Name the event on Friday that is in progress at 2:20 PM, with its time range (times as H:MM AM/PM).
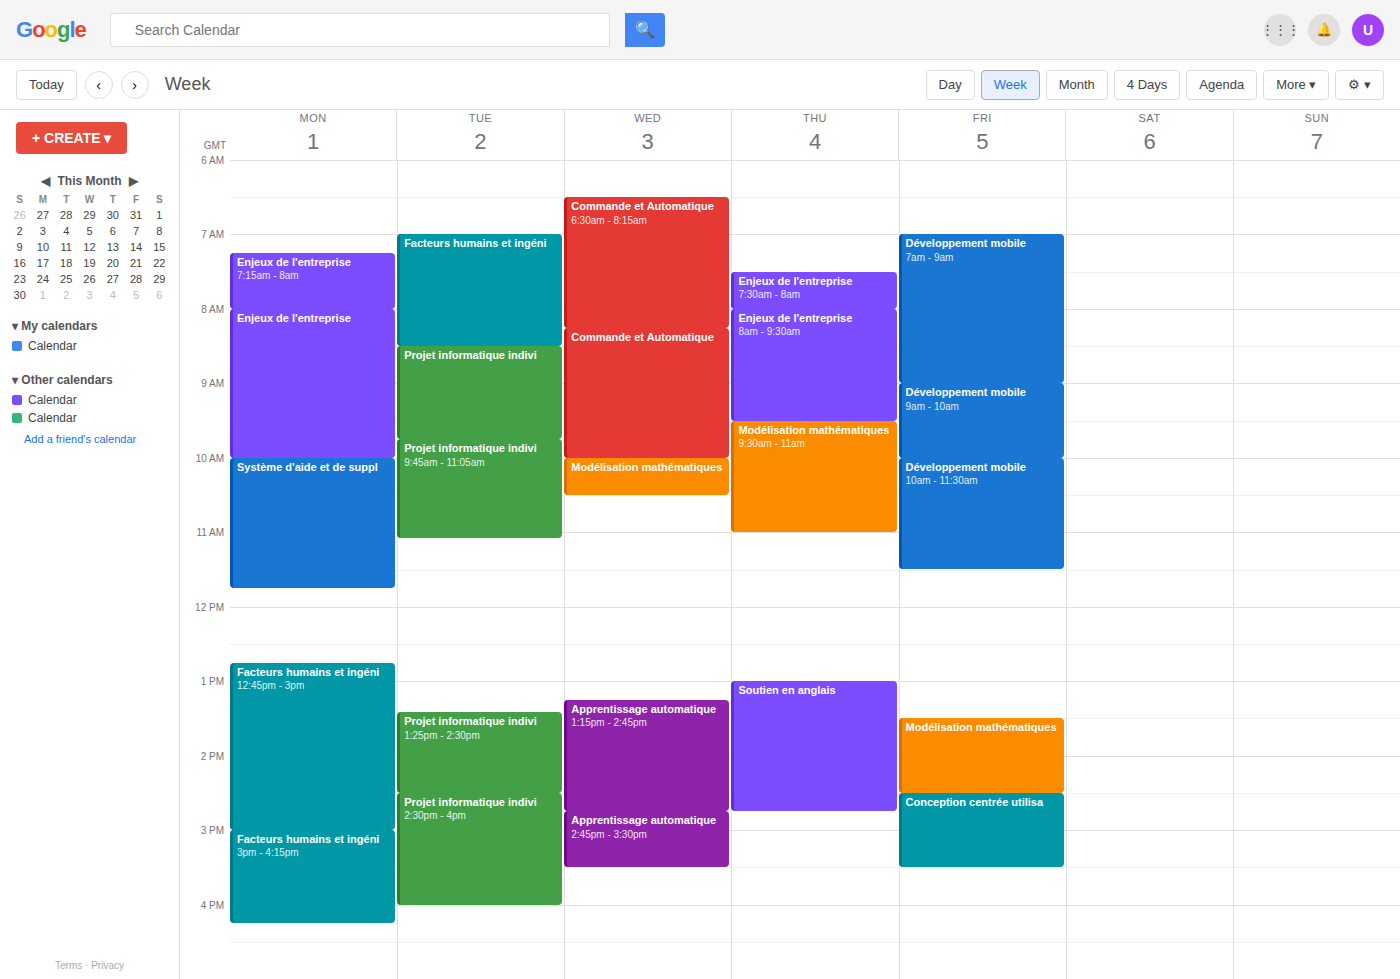
"Modélisation mathématiques", 1:30 PM to 2:30 PM